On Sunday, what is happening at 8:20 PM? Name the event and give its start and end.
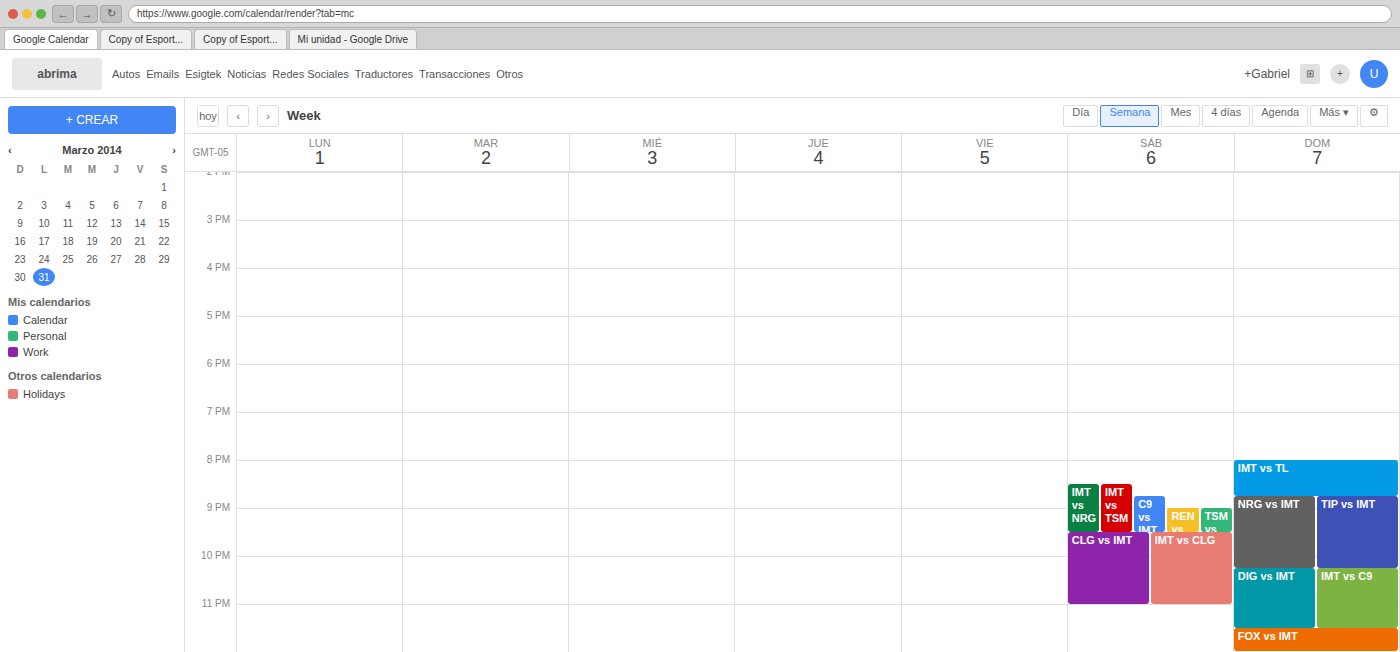
"IMT vs TL", 8:00 PM to 8:45 PM